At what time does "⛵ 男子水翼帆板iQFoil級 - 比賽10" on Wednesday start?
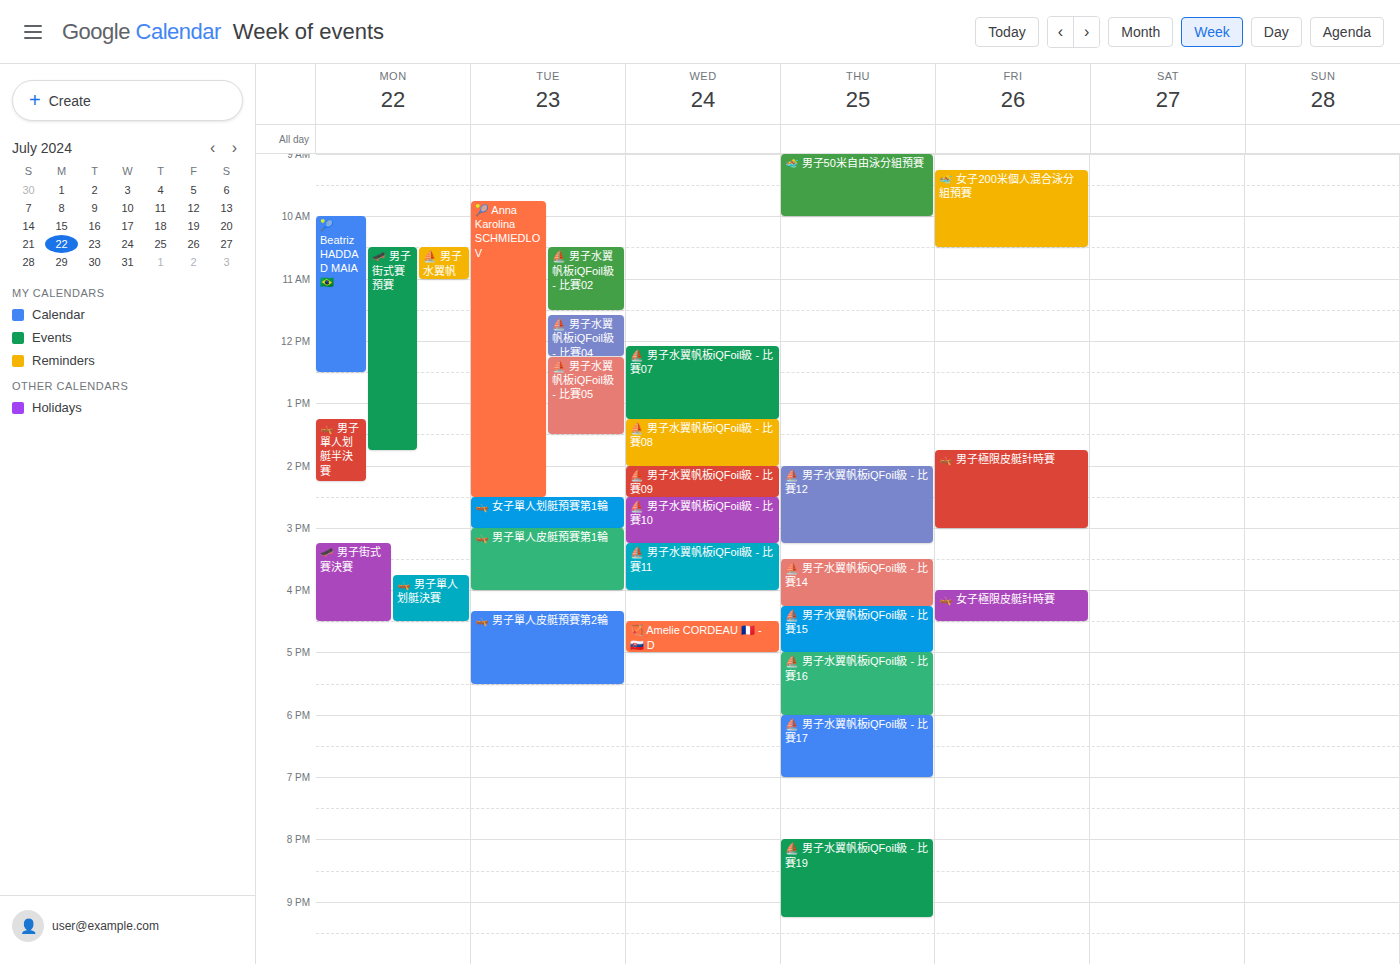
2:30 PM